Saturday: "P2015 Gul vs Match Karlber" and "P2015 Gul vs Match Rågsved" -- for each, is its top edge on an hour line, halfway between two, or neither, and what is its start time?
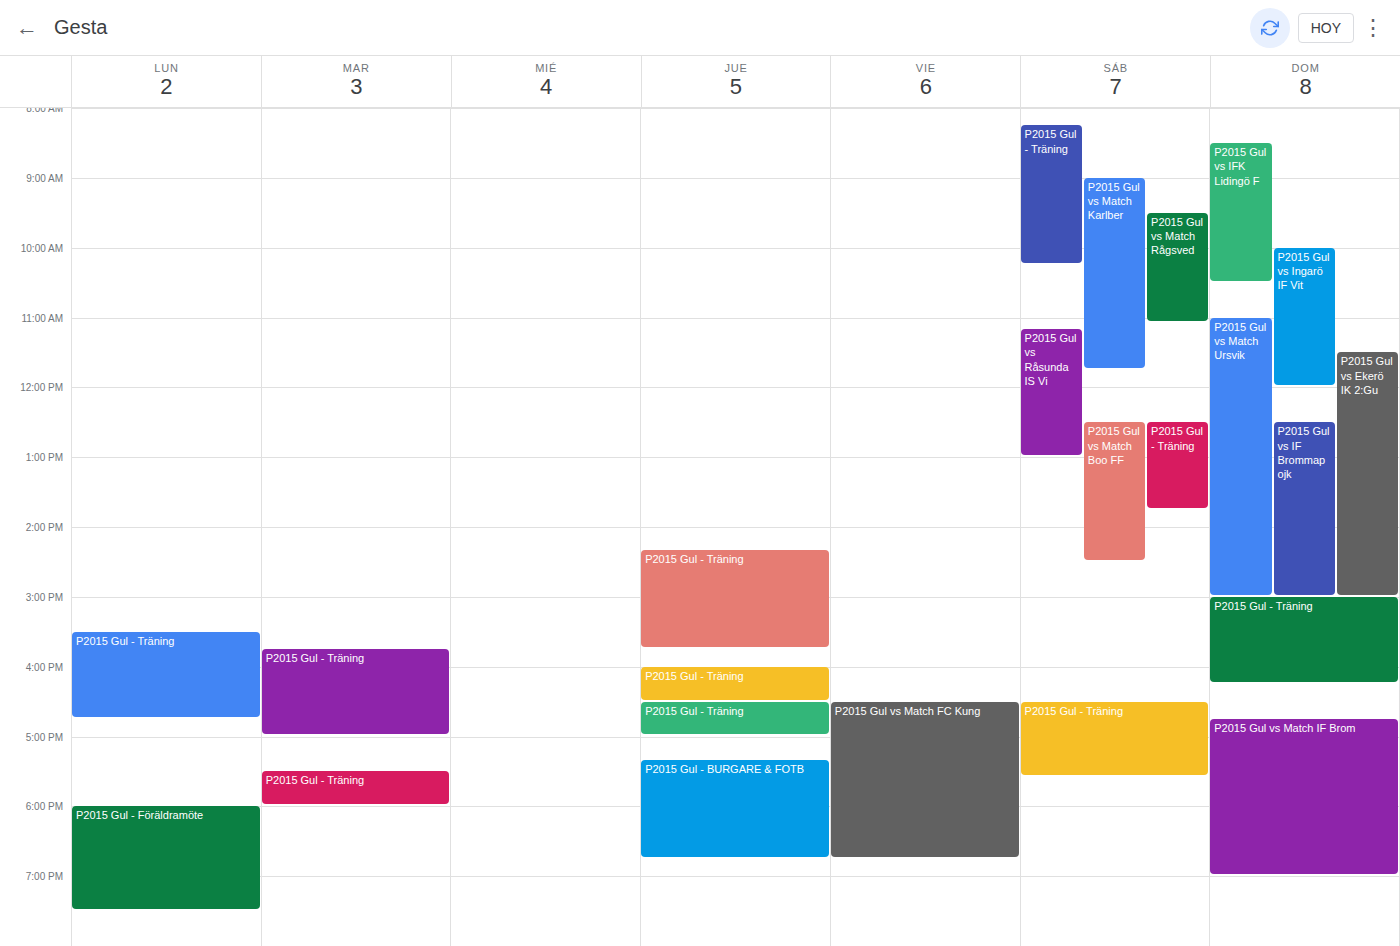
"P2015 Gul vs Match Karlber": 9:00 AM, exactly on the 9 AM line. "P2015 Gul vs Match Rågsved": 9:30 AM, halfway between the 9 AM and 10 AM lines.